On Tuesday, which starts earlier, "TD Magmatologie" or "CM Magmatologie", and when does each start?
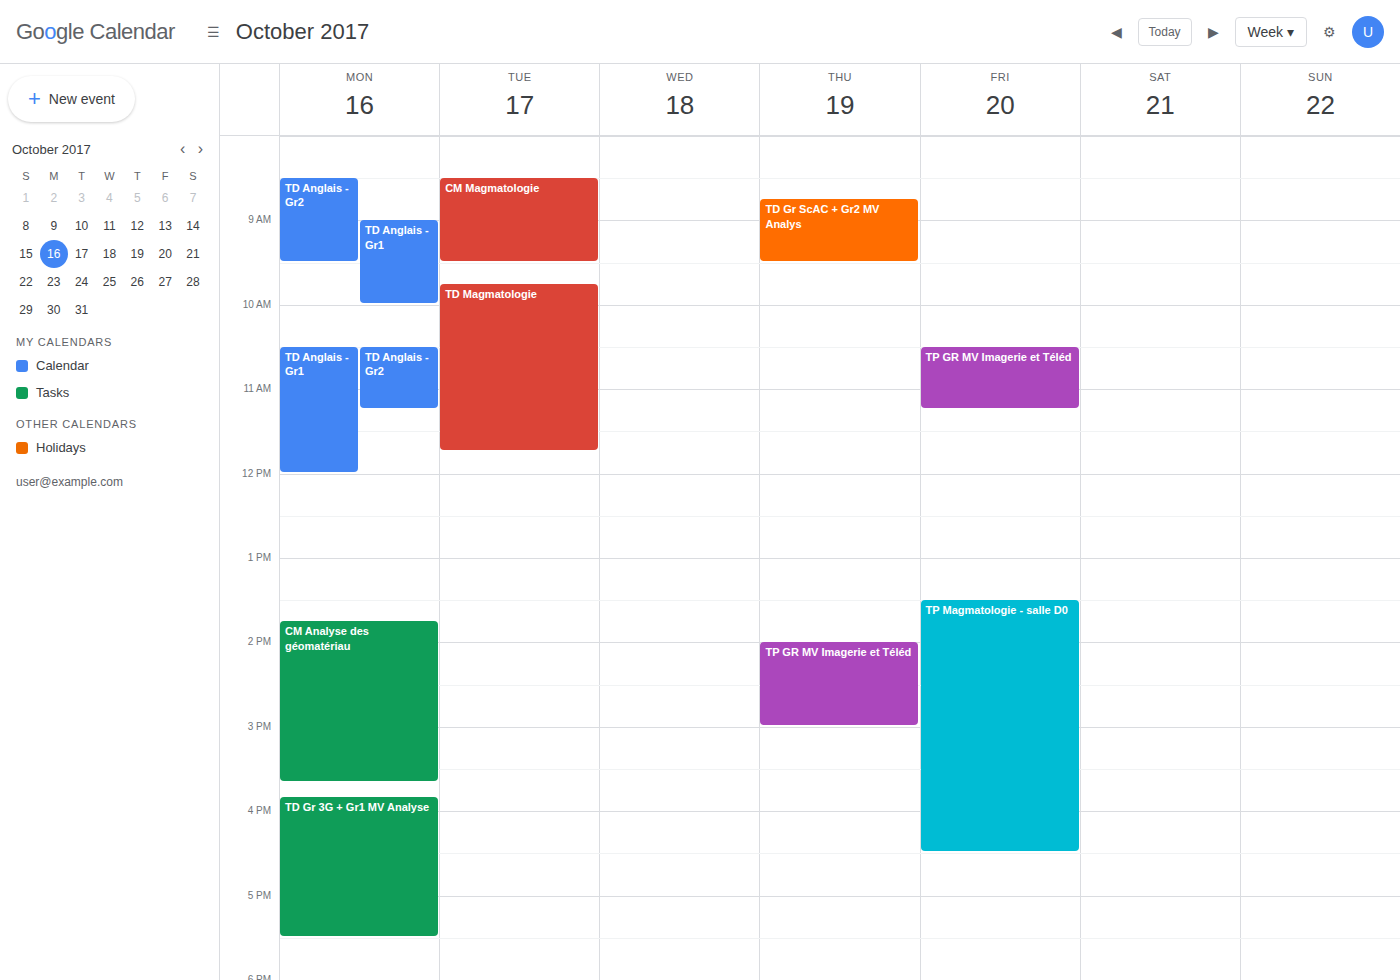
"CM Magmatologie" 8:30 AM; "TD Magmatologie" 9:45 AM.